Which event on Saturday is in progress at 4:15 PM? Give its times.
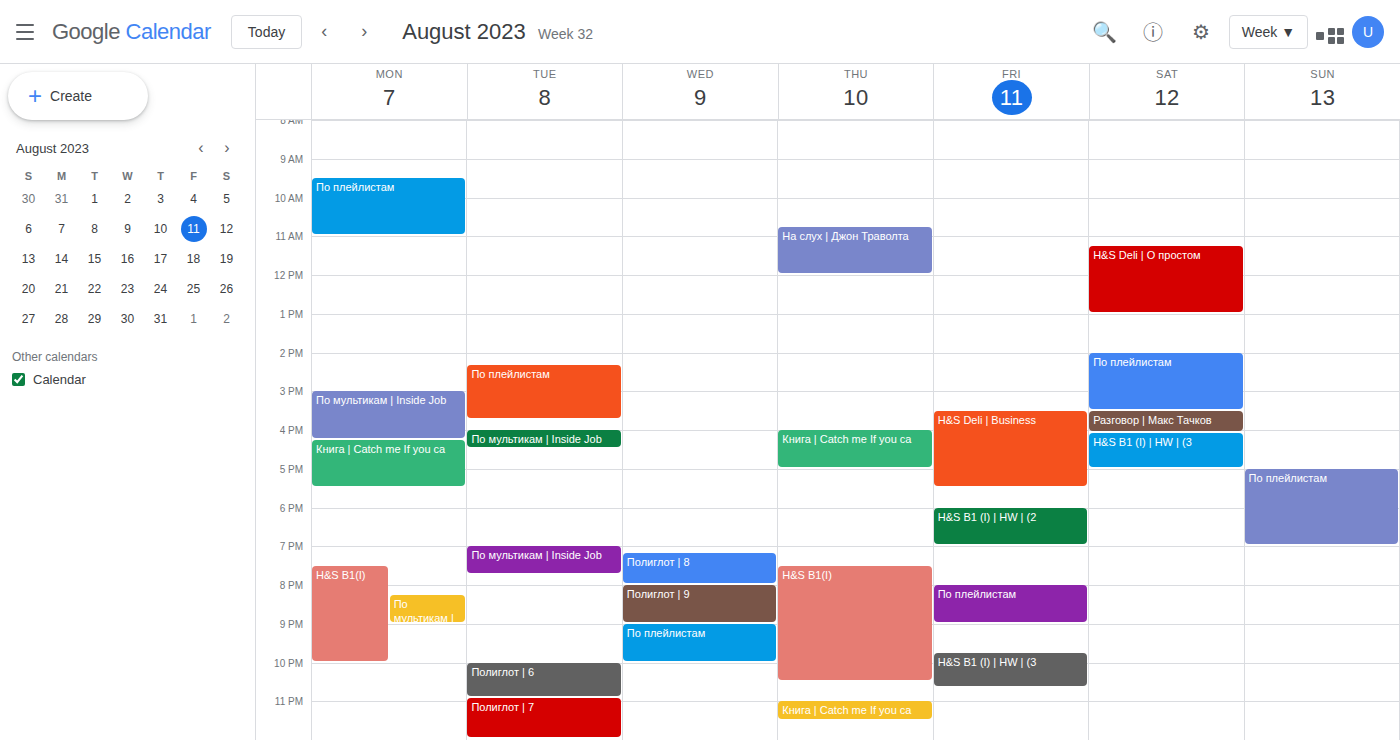
"H&S B1 (I) | HW | (3", 4:05 PM to 5:00 PM